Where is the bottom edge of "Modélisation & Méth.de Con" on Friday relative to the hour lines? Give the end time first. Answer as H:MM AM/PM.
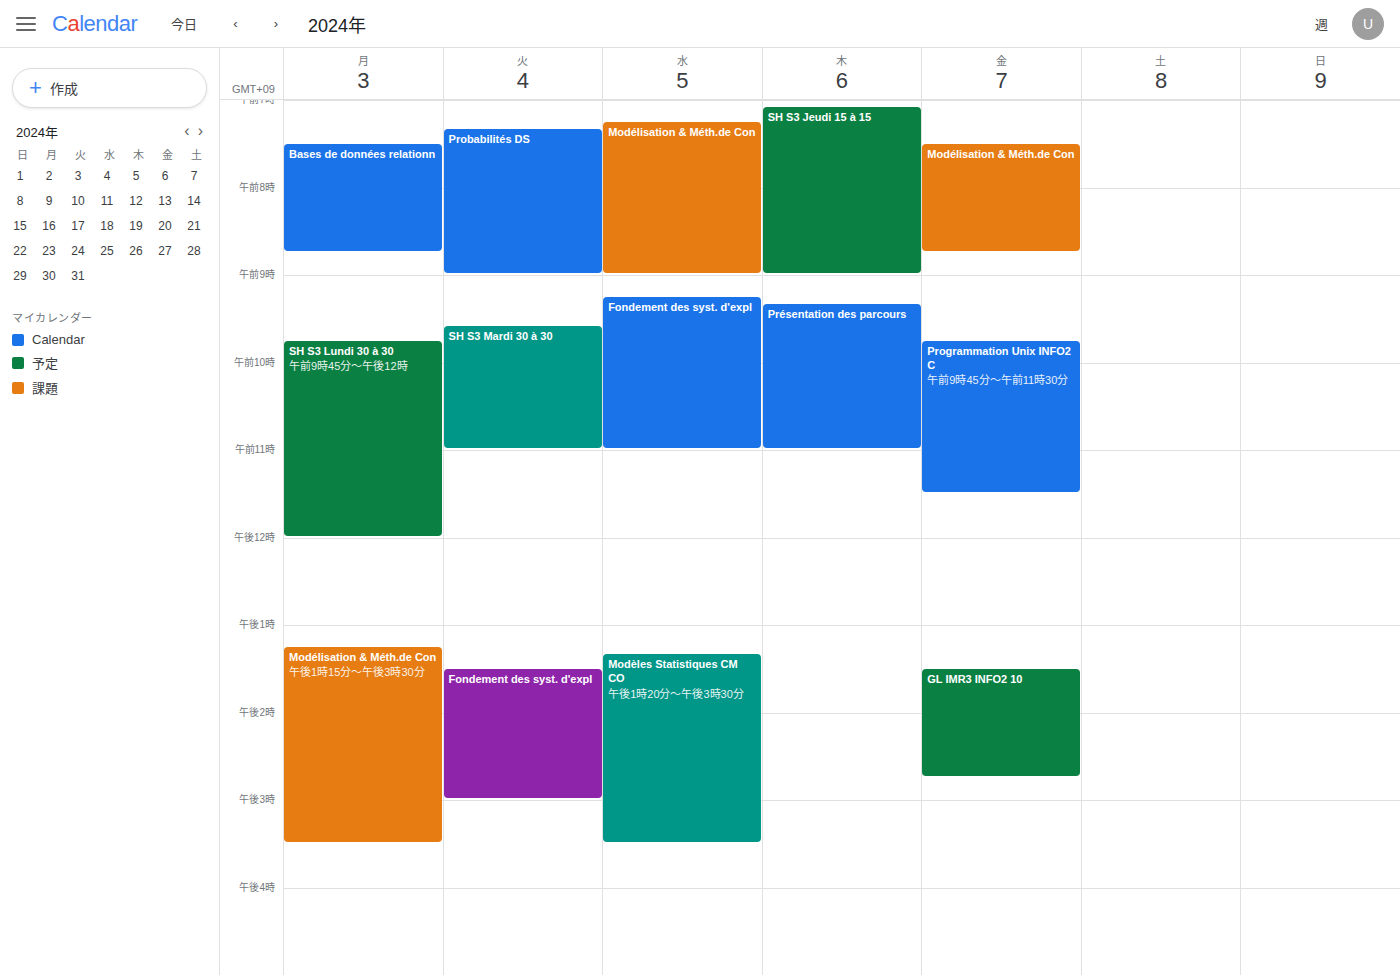
8:45 AM -- neither: three quarters of the way from the 8 AM line to the 9 AM line.